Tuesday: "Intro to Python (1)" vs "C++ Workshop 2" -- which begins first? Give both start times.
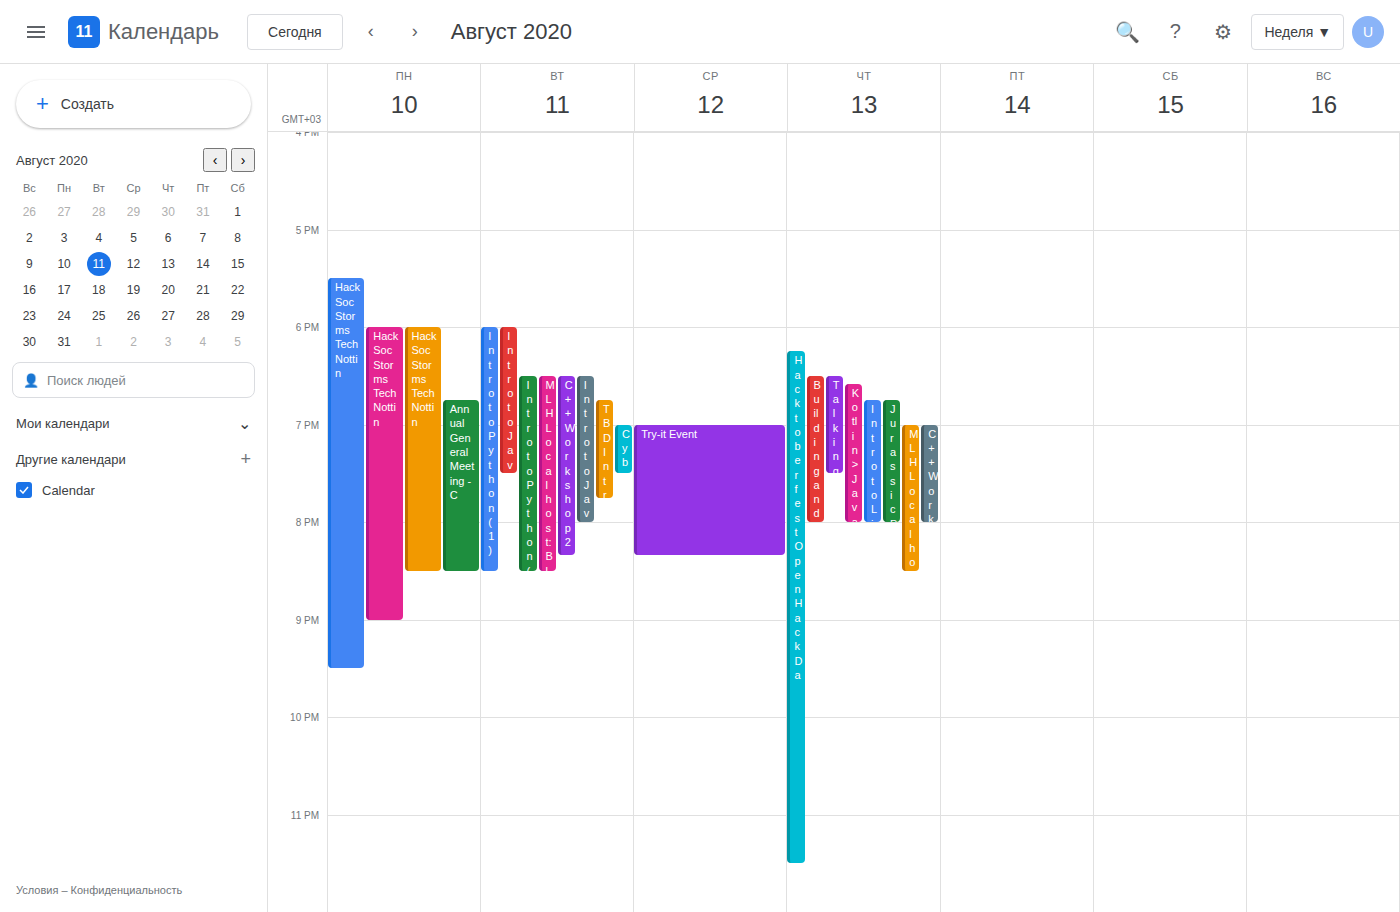
"Intro to Python (1)" 6:00 PM; "C++ Workshop 2" 6:30 PM.